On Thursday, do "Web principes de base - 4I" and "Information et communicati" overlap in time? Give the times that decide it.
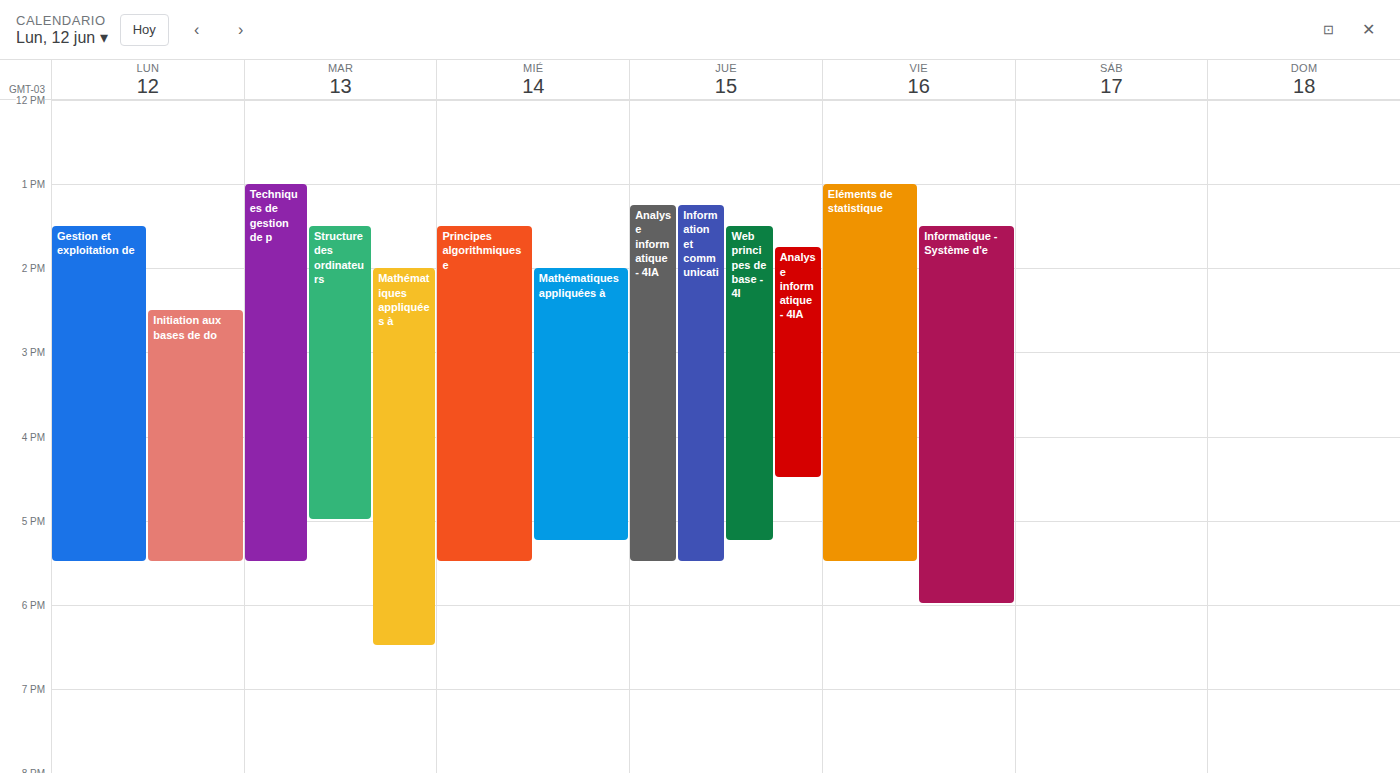
"Web principes de base - 4I" runs 1:30 PM to 5:15 PM, inside "Information et communicati" -- they overlap.